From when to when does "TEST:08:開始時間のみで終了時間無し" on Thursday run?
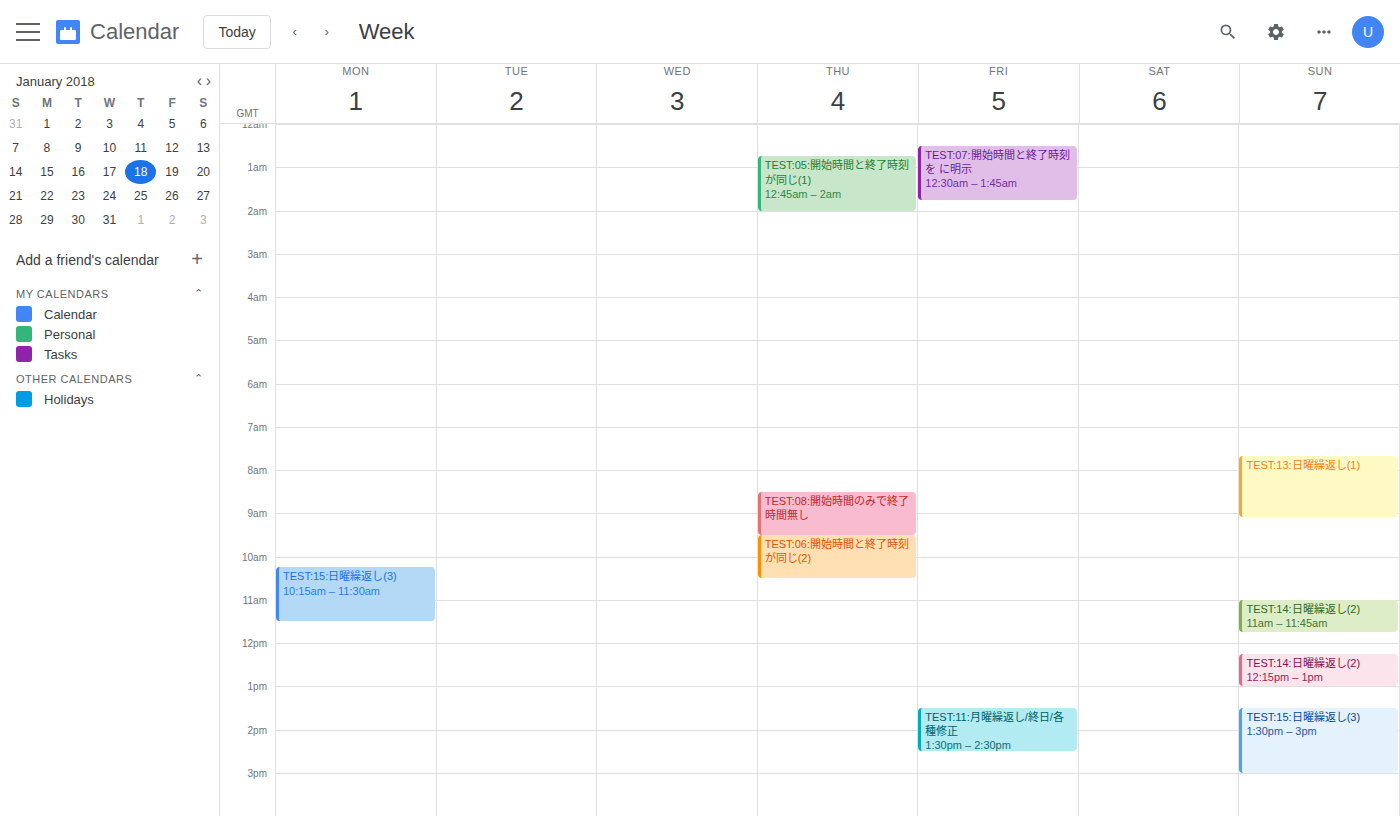
8:30 AM to 9:30 AM